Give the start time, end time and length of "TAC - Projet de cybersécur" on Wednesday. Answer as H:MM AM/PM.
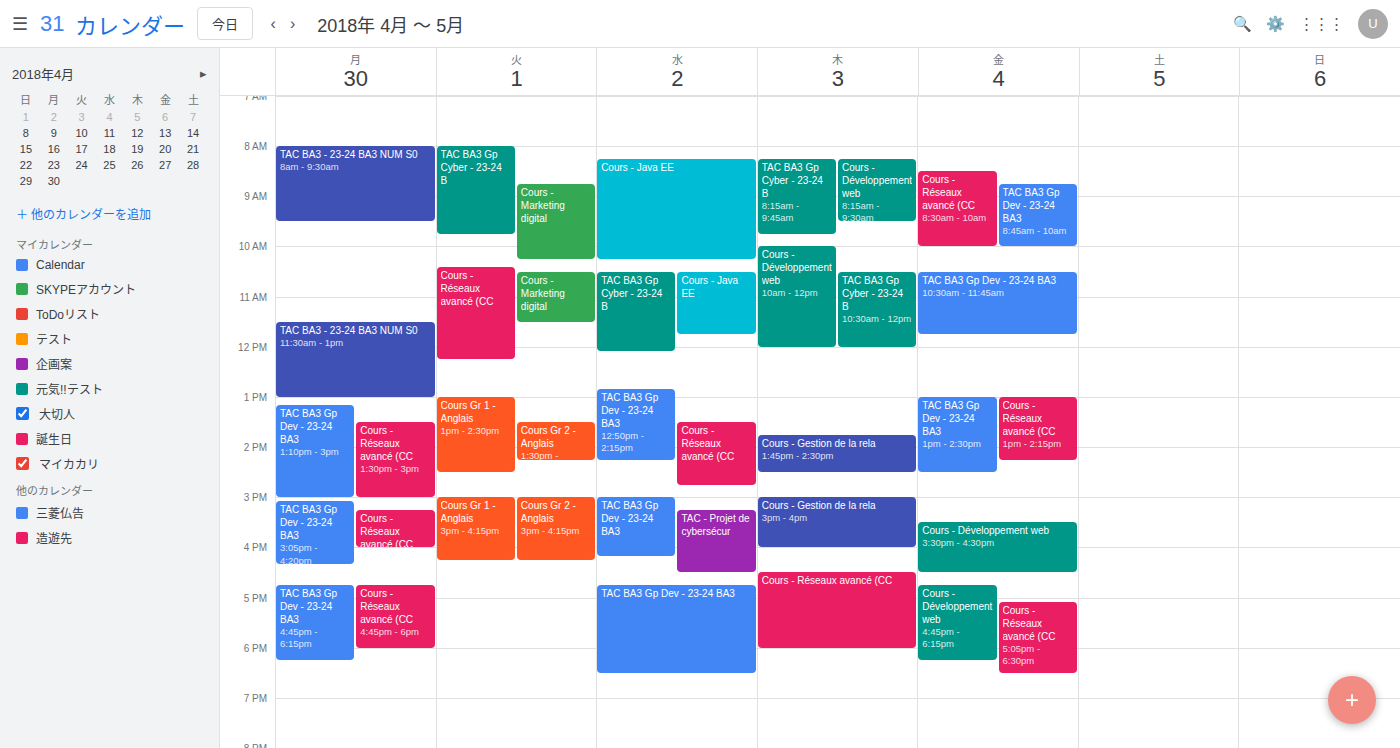
3:15 PM to 4:30 PM, 1 hour 15 minutes